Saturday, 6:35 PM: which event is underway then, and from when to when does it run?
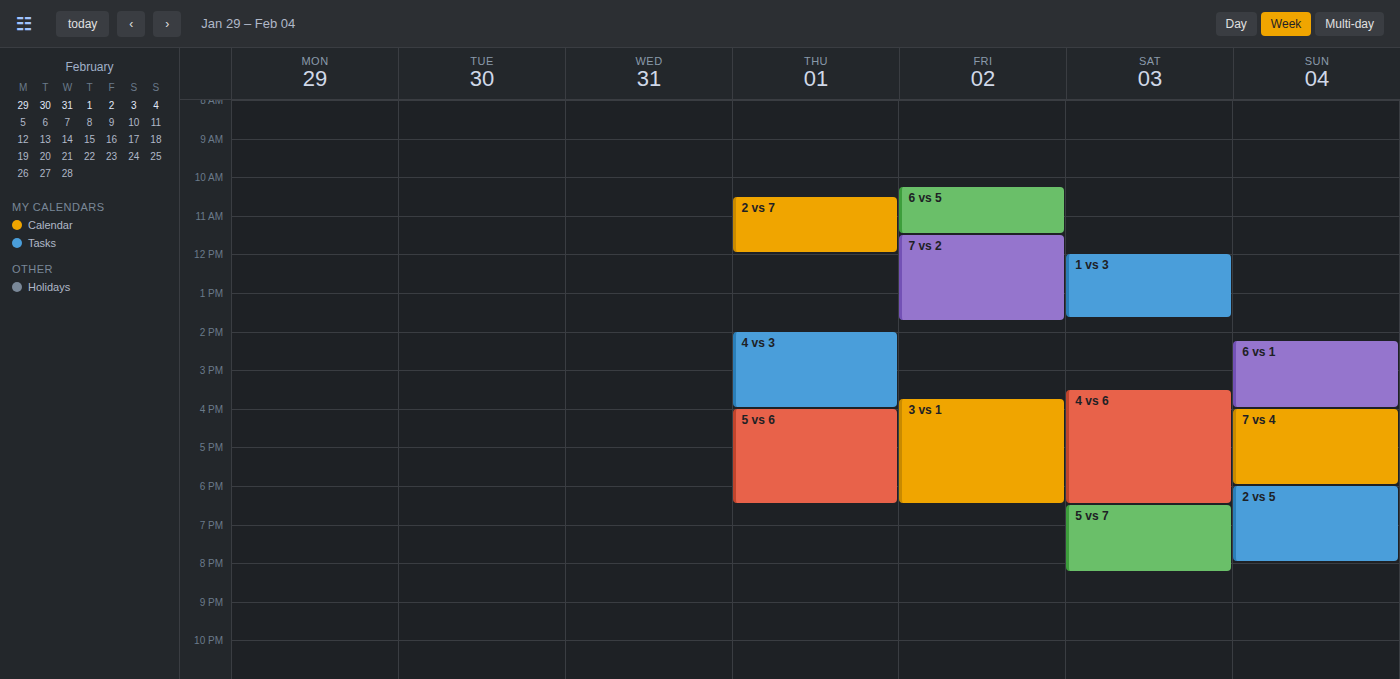
"5 vs 7", 6:30 PM to 8:15 PM